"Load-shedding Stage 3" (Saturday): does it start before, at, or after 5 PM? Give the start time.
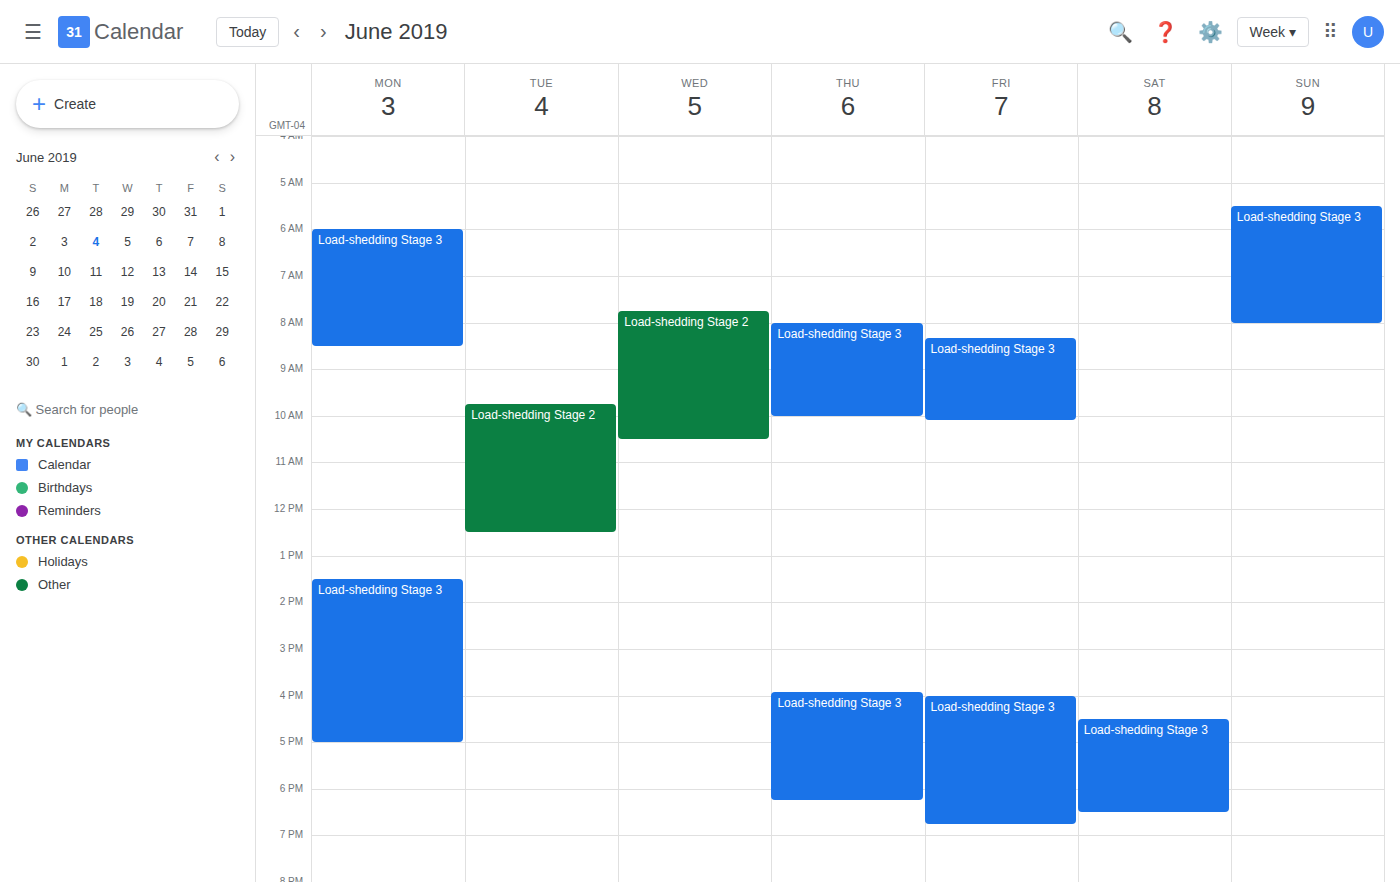
4:30 PM -- before 5 PM, 30 minutes above the 5 PM line.